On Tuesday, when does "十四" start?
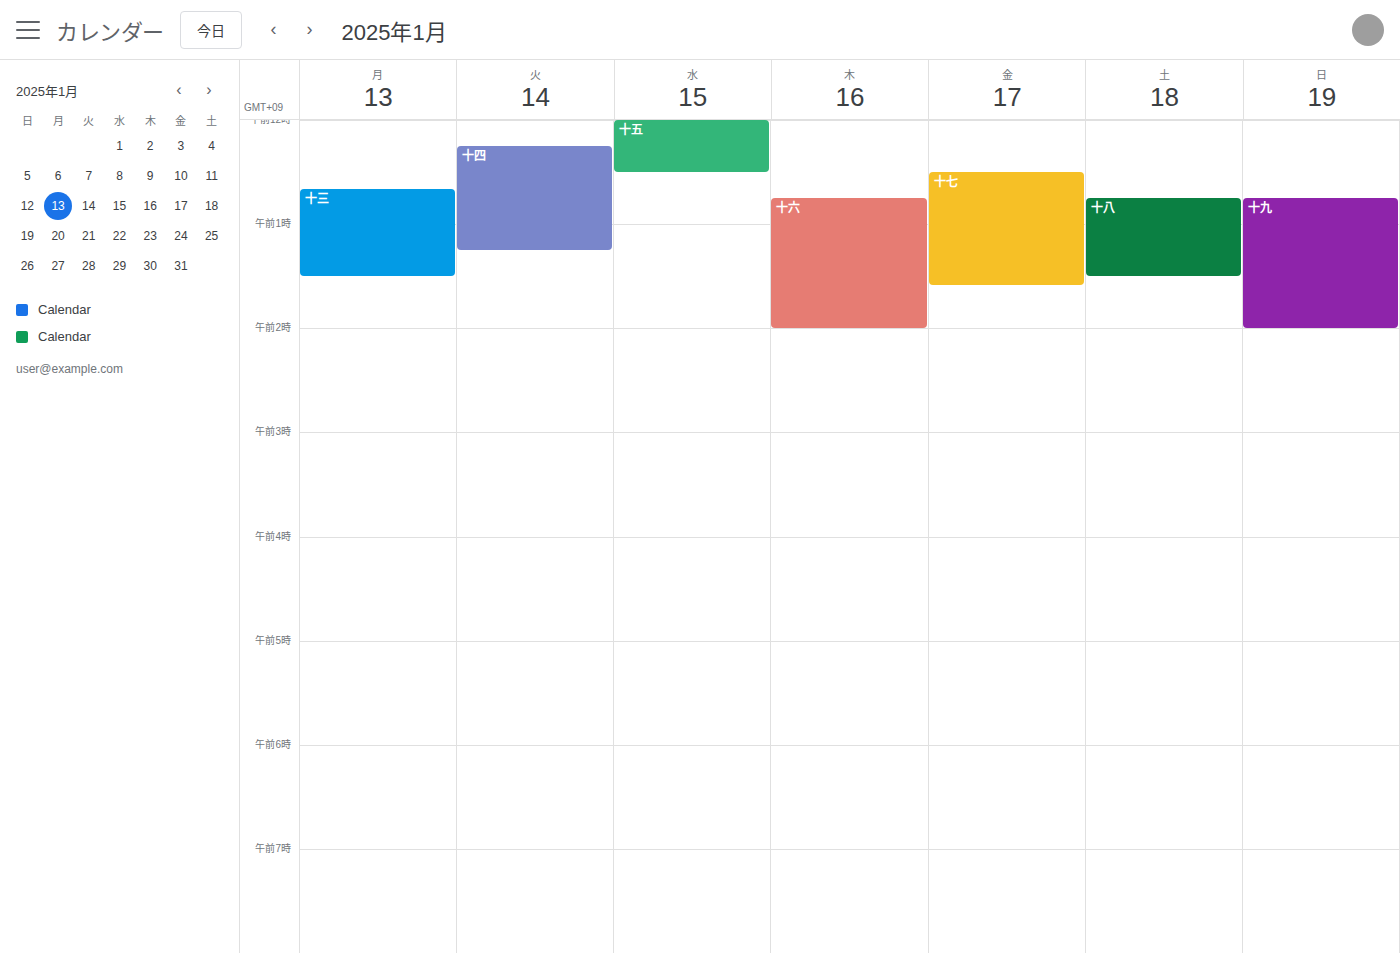
12:15 AM